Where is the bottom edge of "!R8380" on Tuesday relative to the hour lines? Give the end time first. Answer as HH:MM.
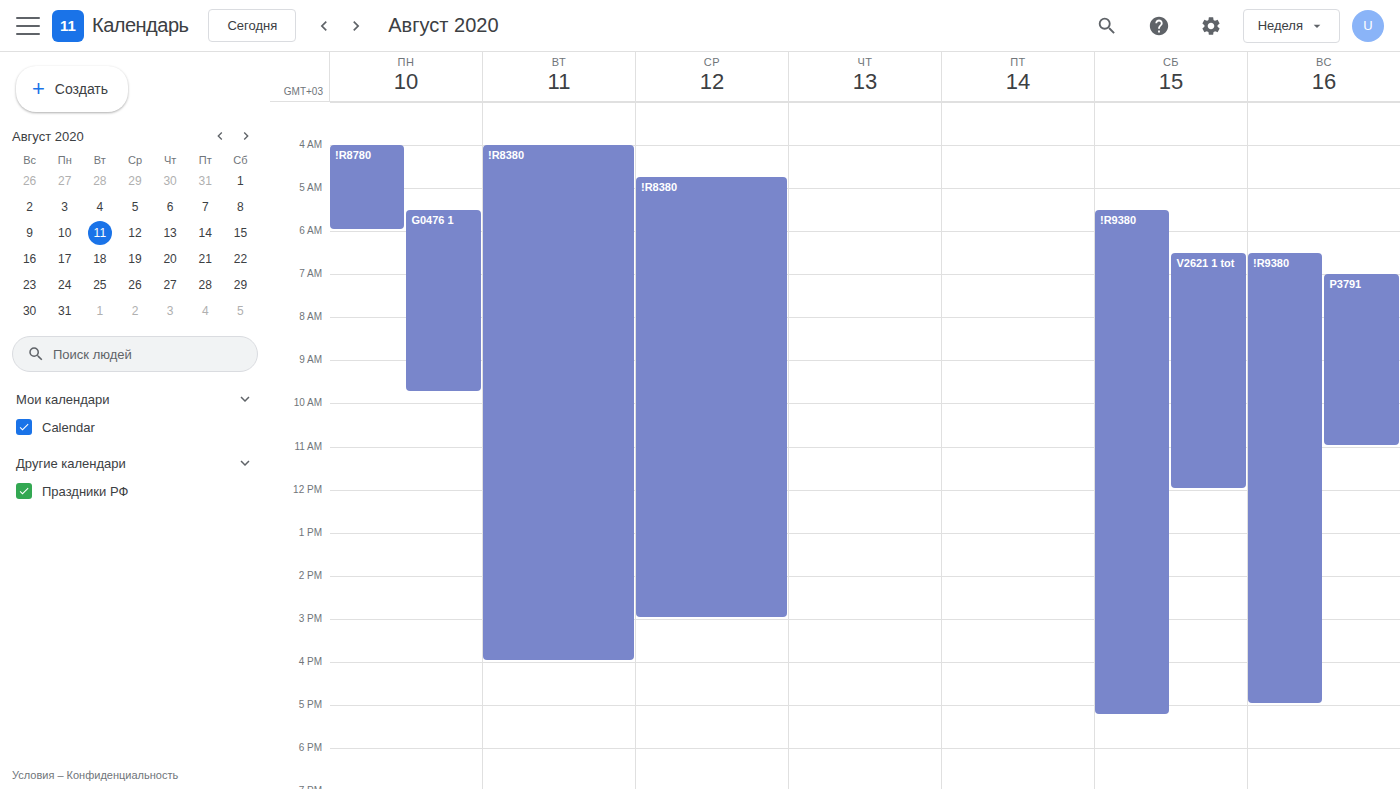
16:00 -- exactly on the 16:00 line.